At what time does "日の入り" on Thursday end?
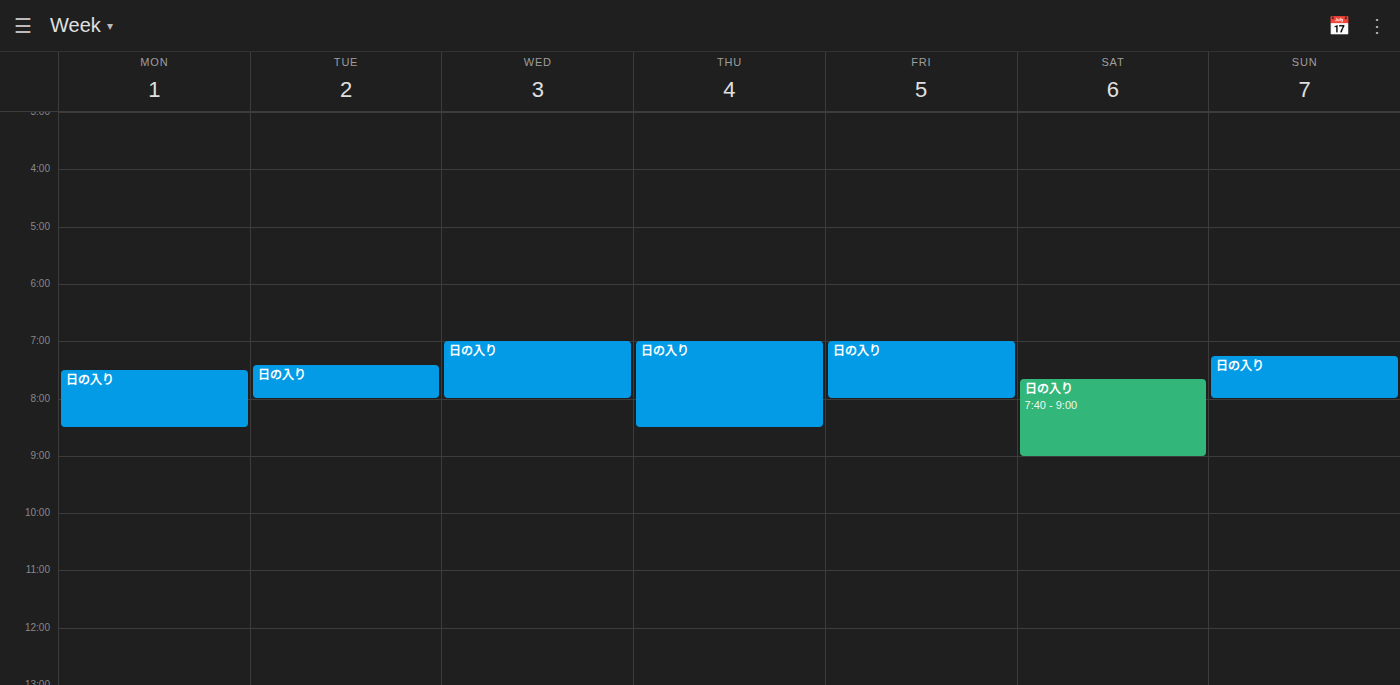
8:30 AM